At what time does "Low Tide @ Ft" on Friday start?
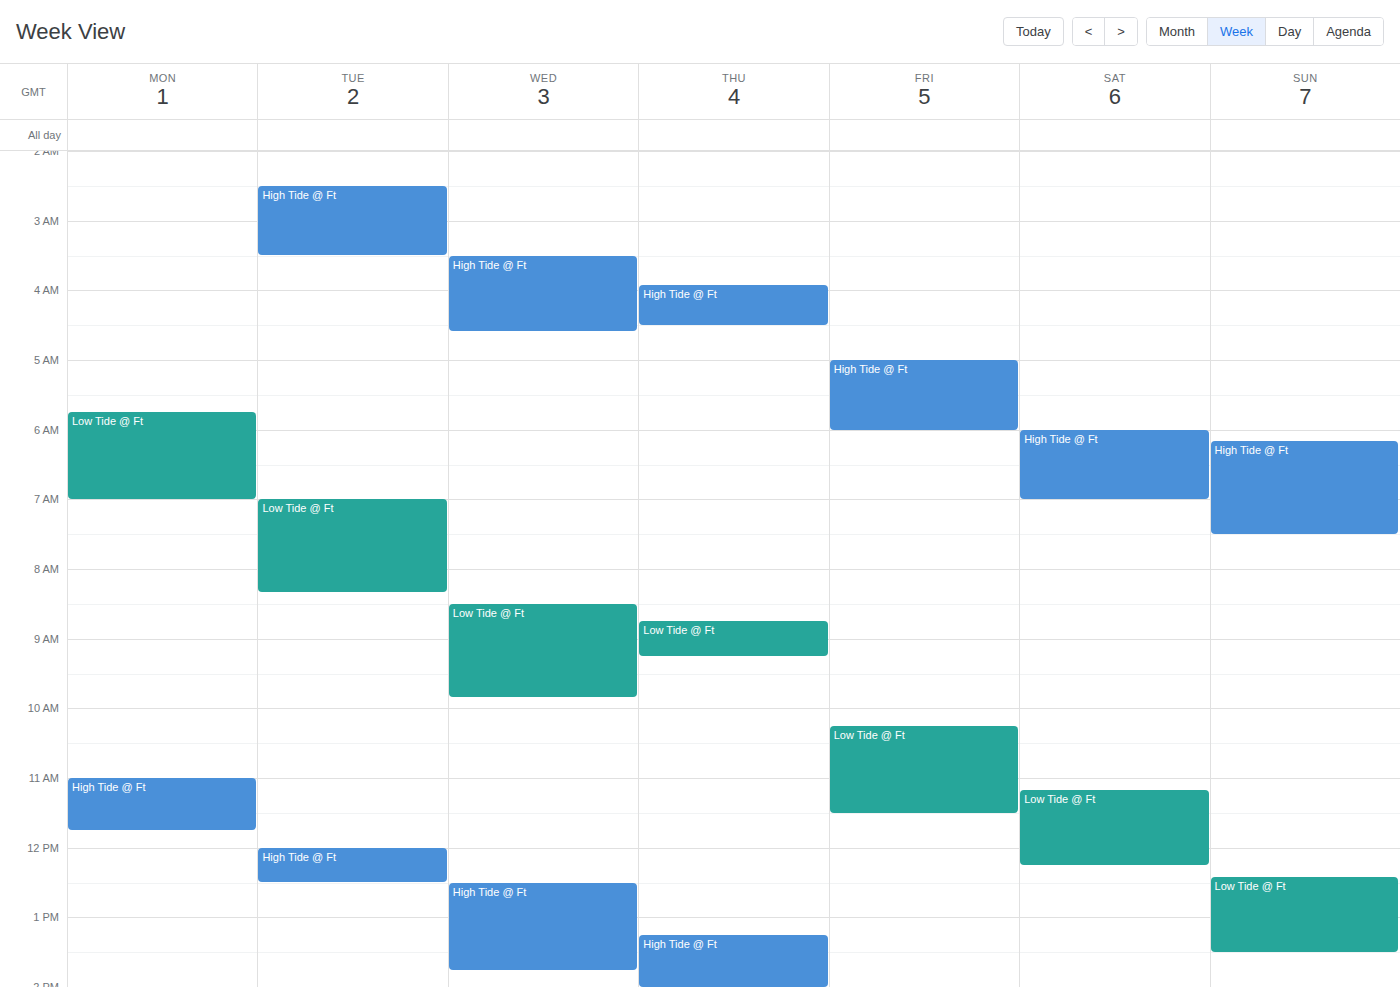
10:15 AM